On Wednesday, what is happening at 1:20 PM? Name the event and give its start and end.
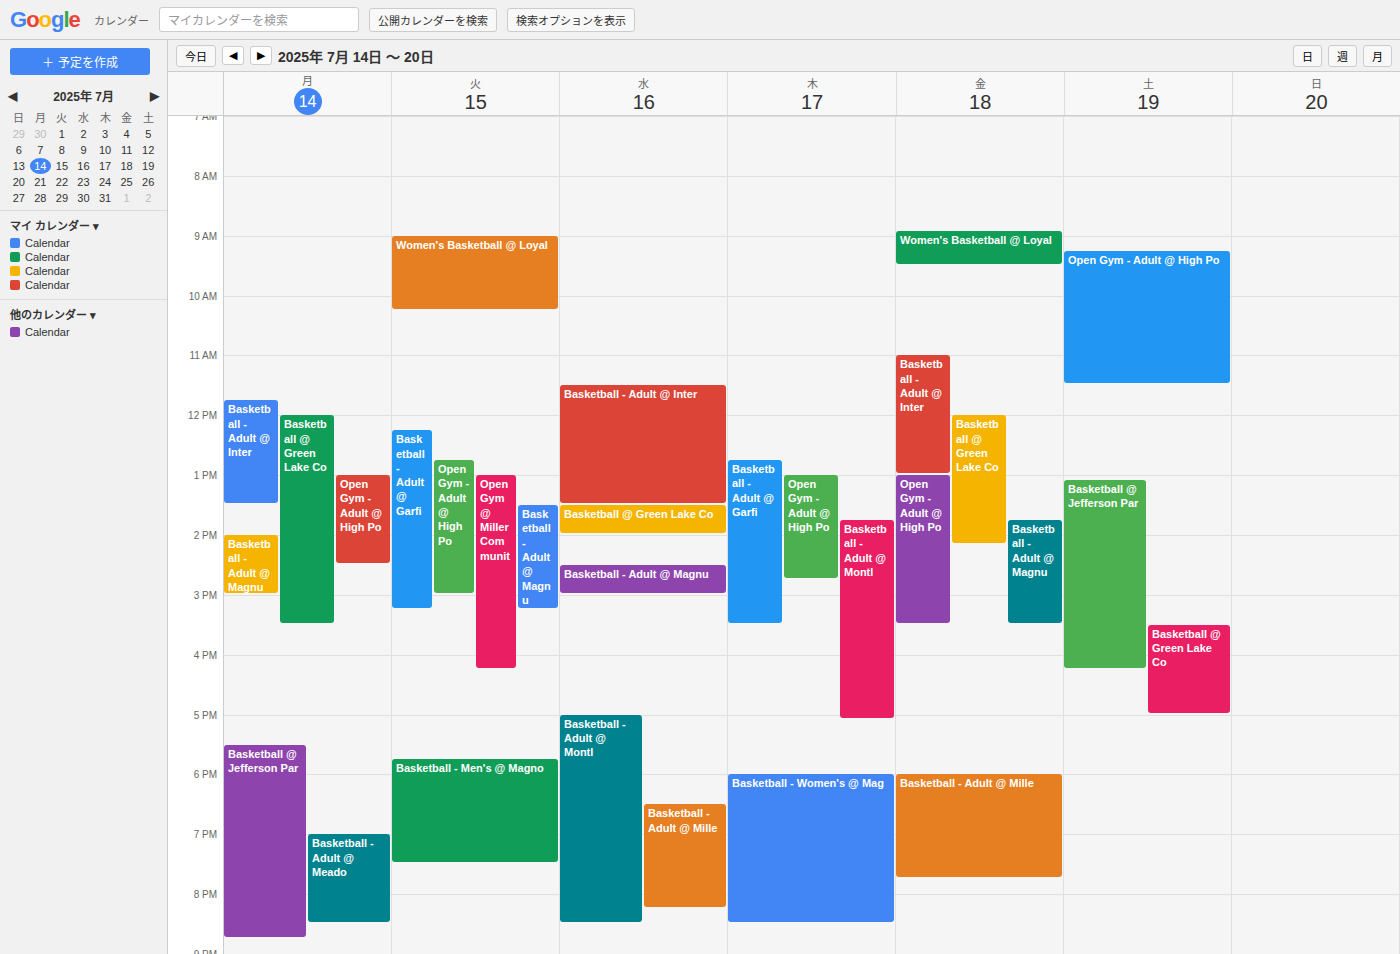
"Basketball - Adult @ Inter", 11:30 AM to 1:30 PM